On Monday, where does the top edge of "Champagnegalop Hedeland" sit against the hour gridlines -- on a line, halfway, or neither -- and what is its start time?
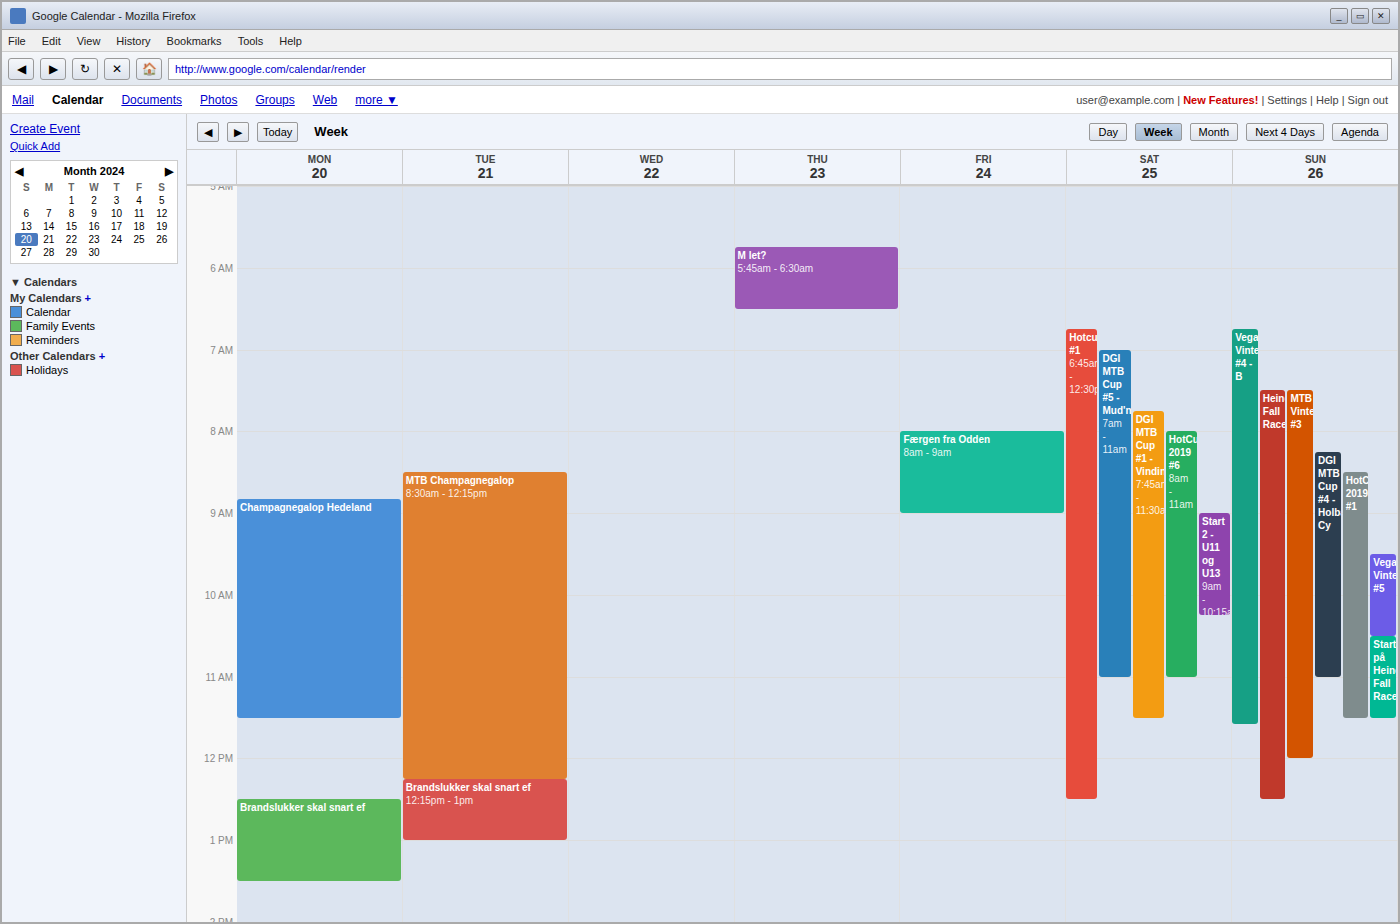
8:50 AM -- neither: 50 minutes below the 8 AM line and 10 minutes above the 9 AM line.